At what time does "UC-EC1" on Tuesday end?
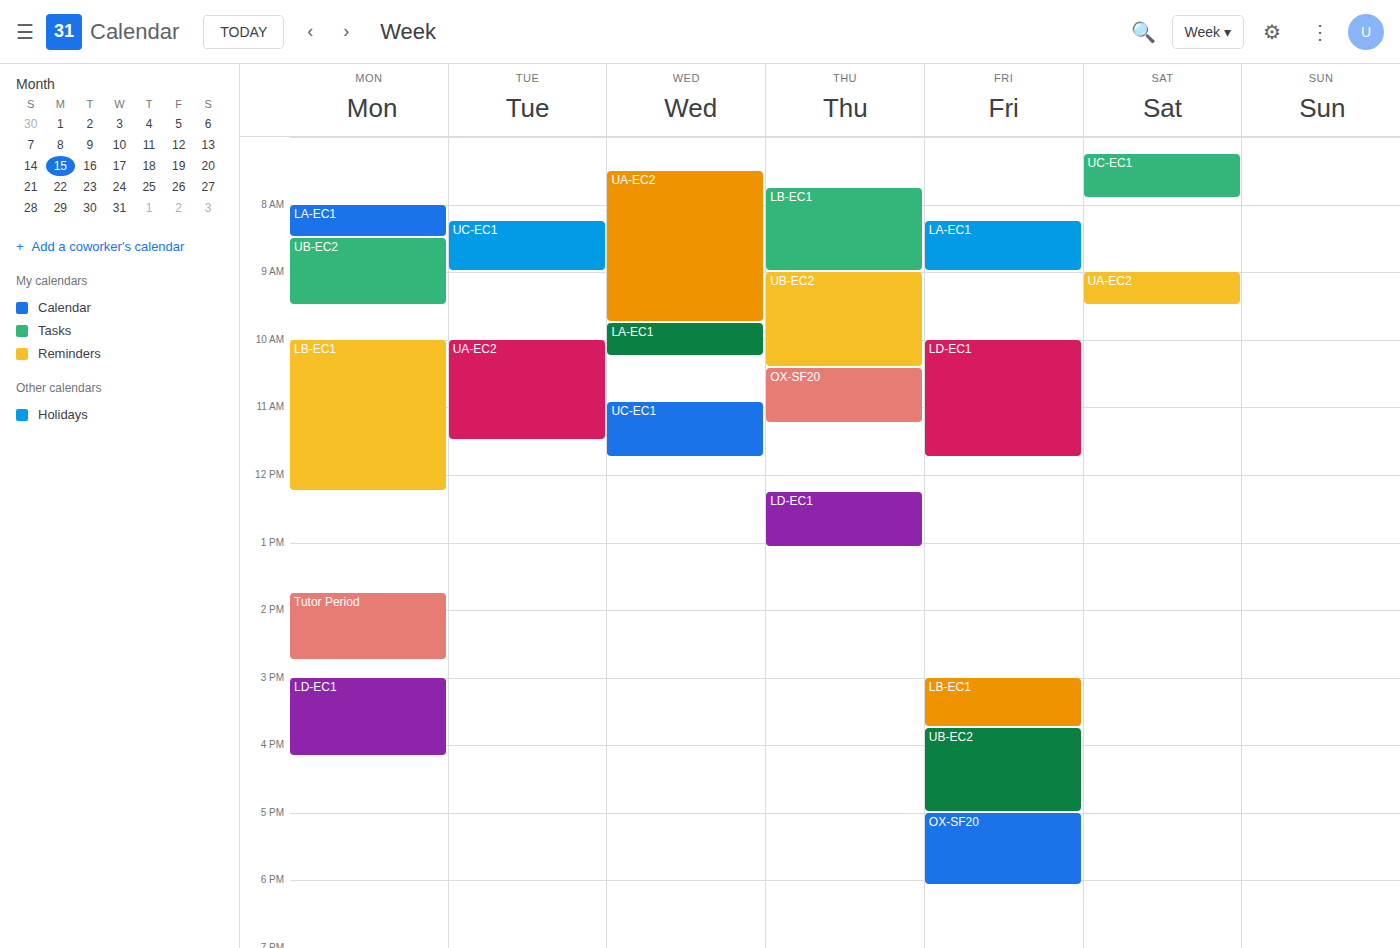
09:00